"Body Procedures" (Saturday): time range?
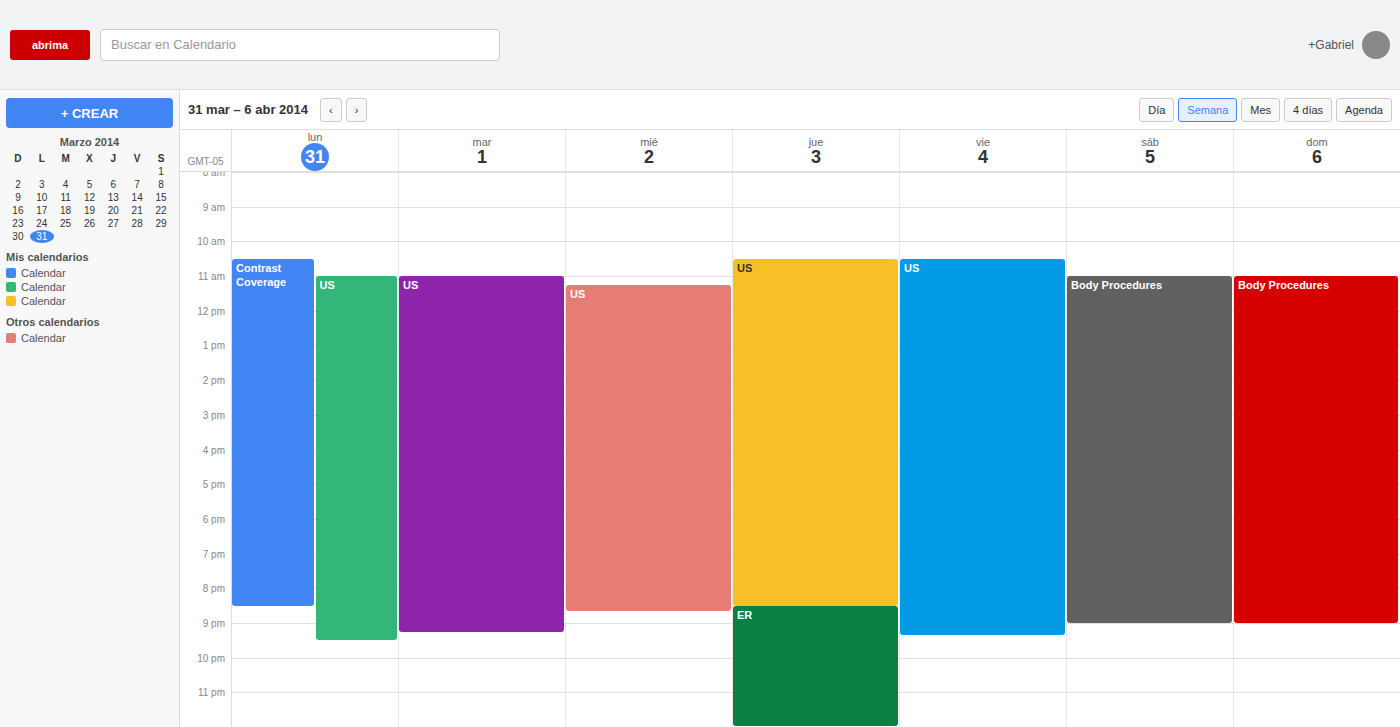
11:00 AM to 9:00 PM